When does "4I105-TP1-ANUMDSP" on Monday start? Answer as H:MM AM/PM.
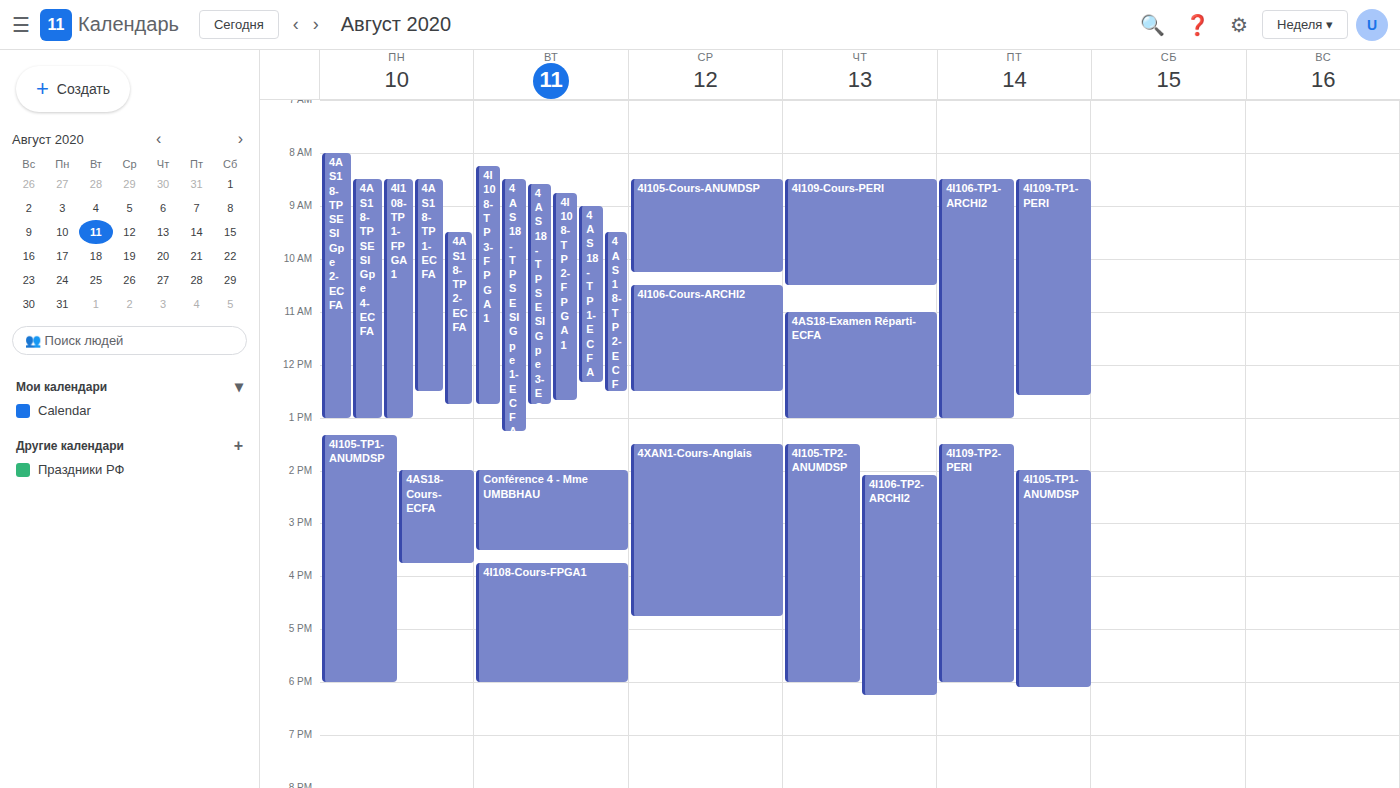
1:20 PM